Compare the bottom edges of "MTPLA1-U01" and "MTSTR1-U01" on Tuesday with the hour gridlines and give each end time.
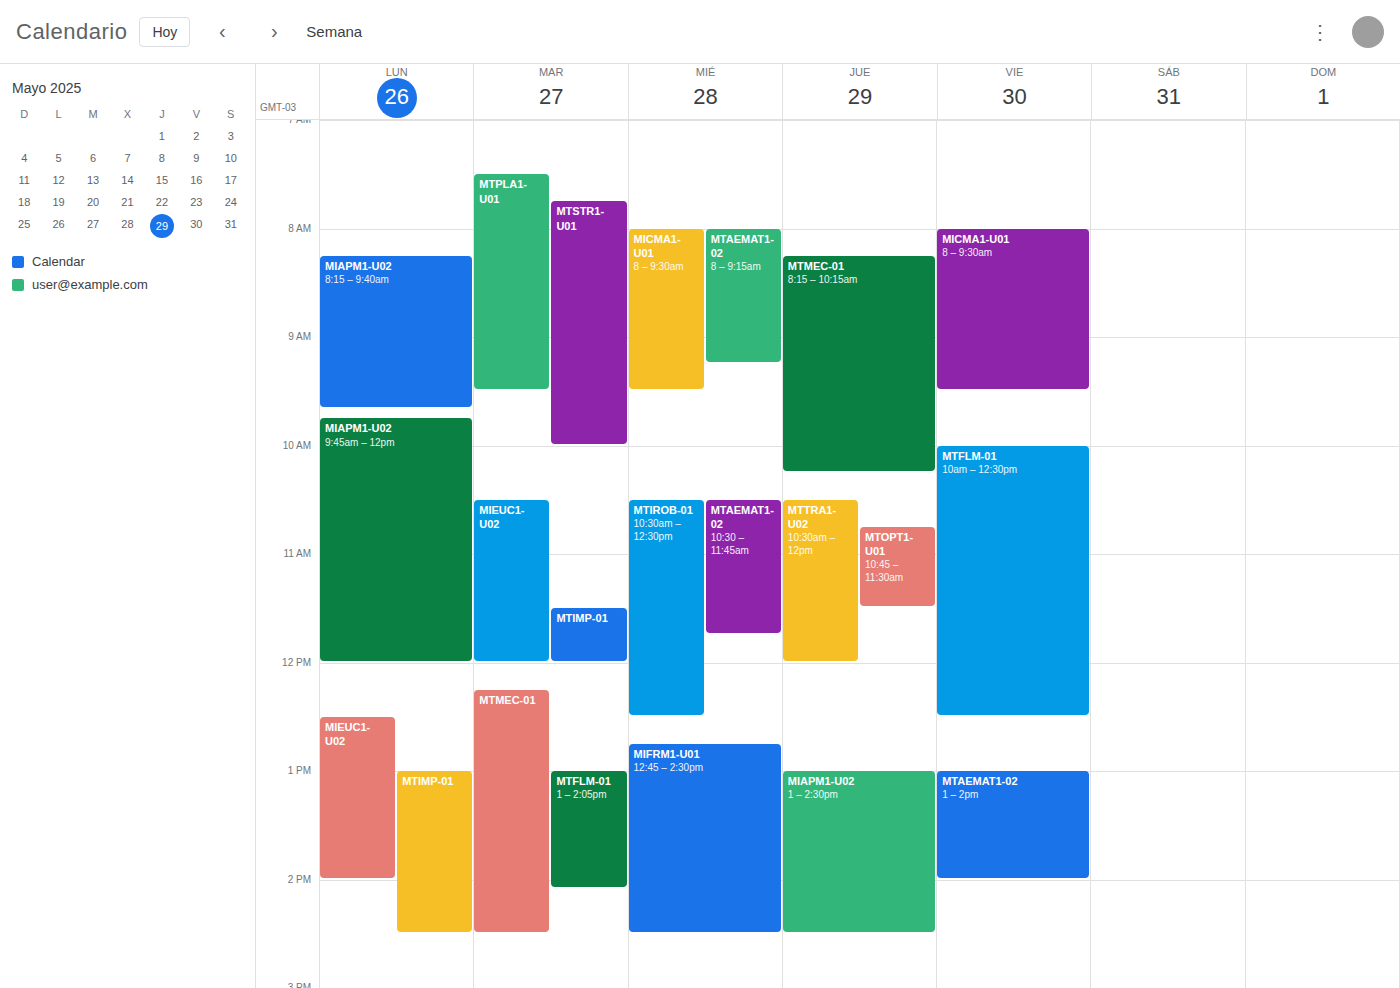
"MTPLA1-U01": 9:30 AM, halfway between the 9 AM and 10 AM lines. "MTSTR1-U01": 10:00 AM, exactly on the 10 AM line.